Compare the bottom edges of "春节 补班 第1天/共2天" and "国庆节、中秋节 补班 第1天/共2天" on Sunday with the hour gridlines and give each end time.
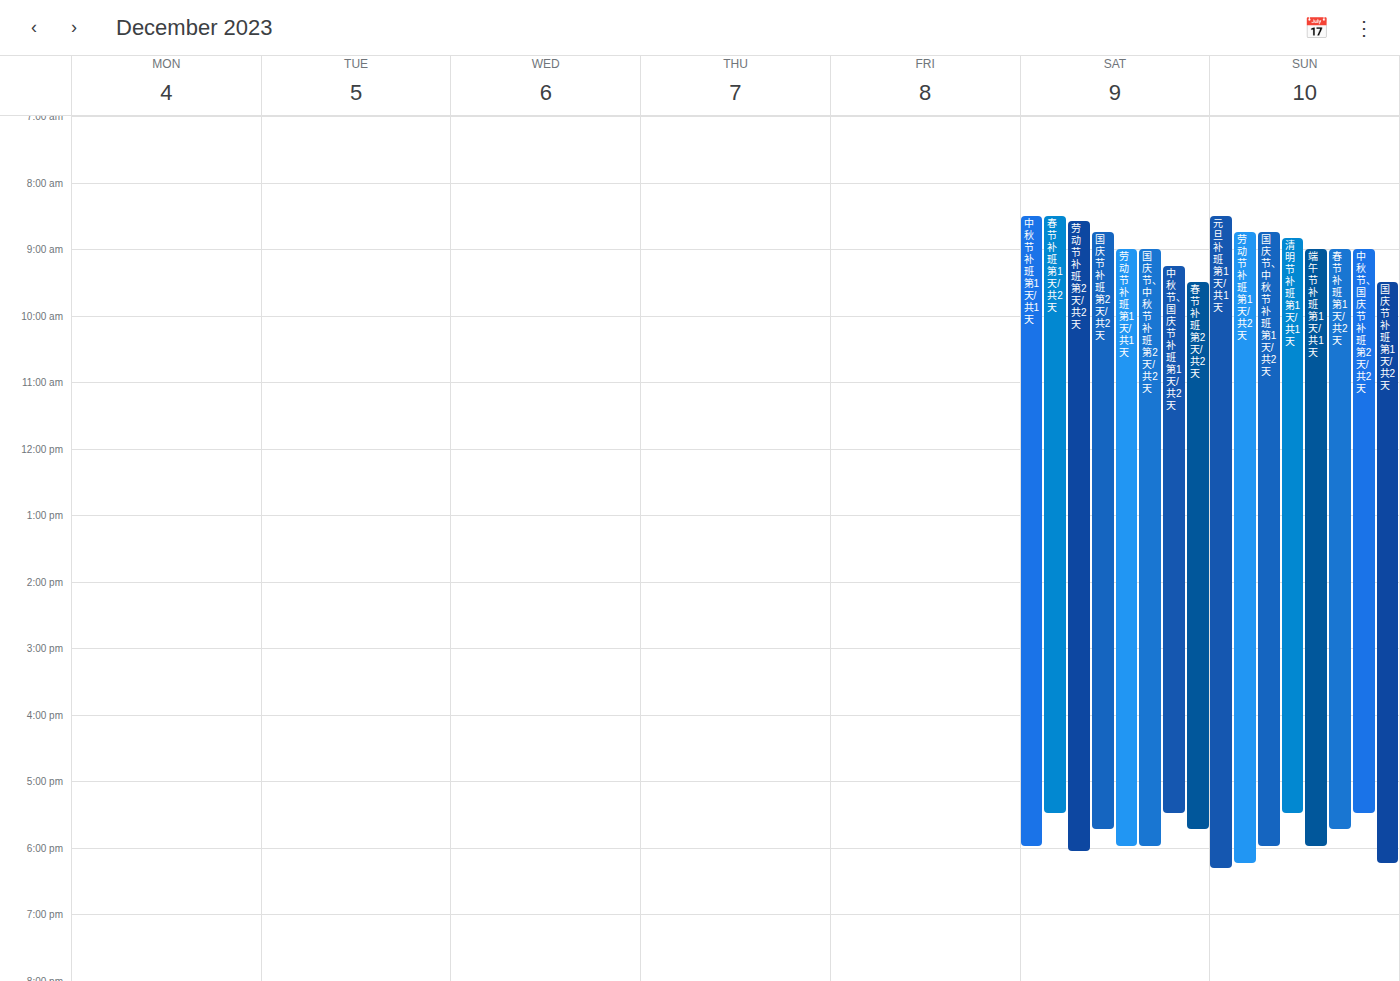
"春节 补班 第1天/共2天": 5:45 PM, neither: three quarters of the way from the 5 PM line to the 6 PM line. "国庆节、中秋节 补班 第1天/共2天": 6:00 PM, exactly on the 6 PM line.